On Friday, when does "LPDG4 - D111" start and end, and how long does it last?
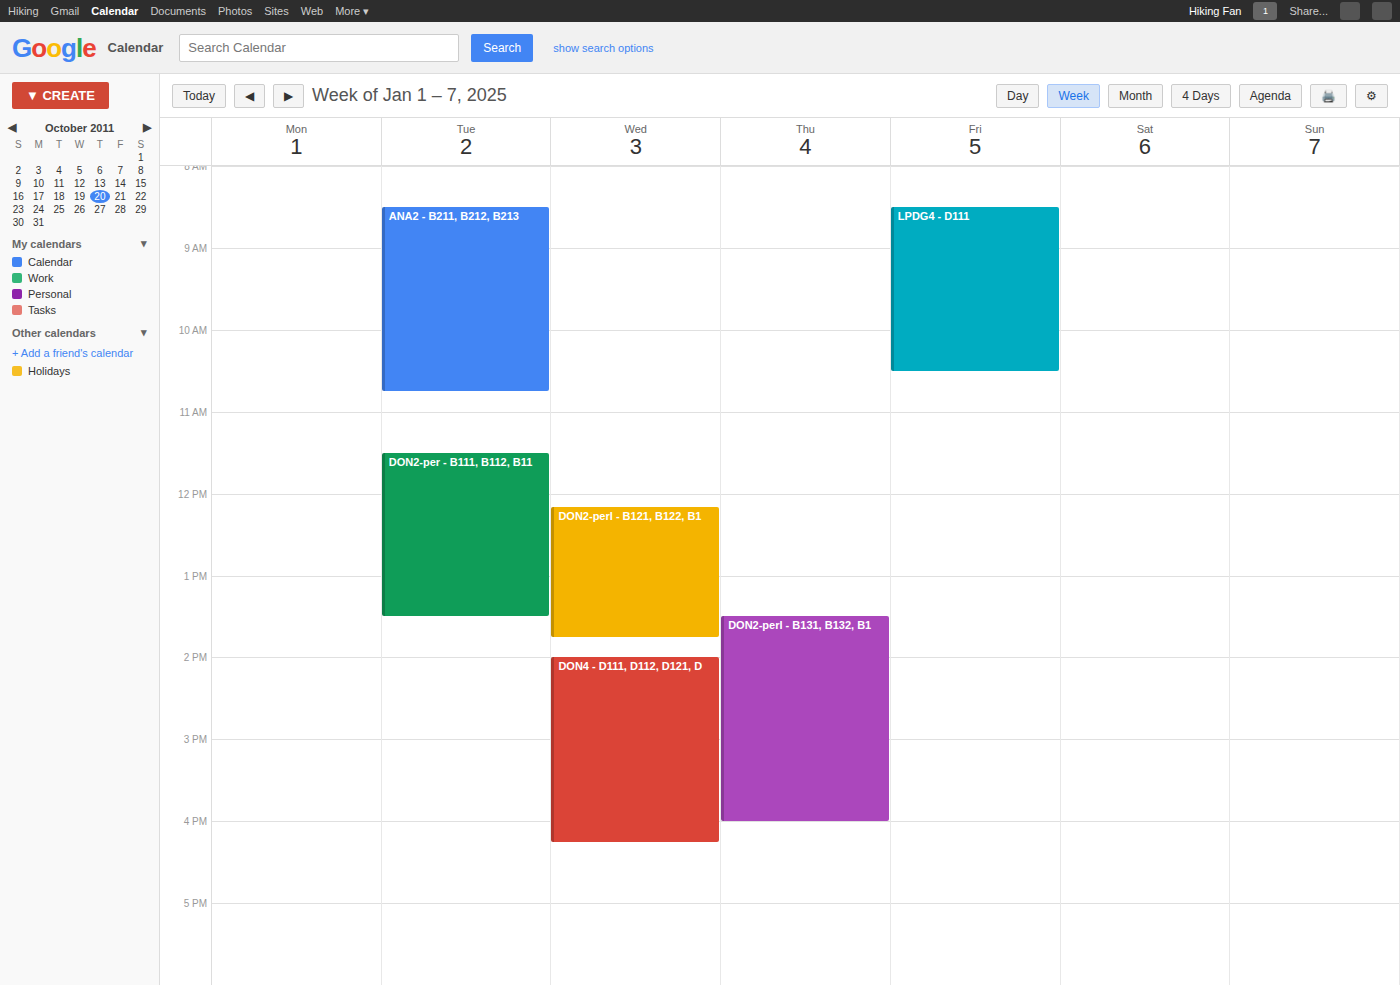
8:30 AM to 10:30 AM, 2 hours